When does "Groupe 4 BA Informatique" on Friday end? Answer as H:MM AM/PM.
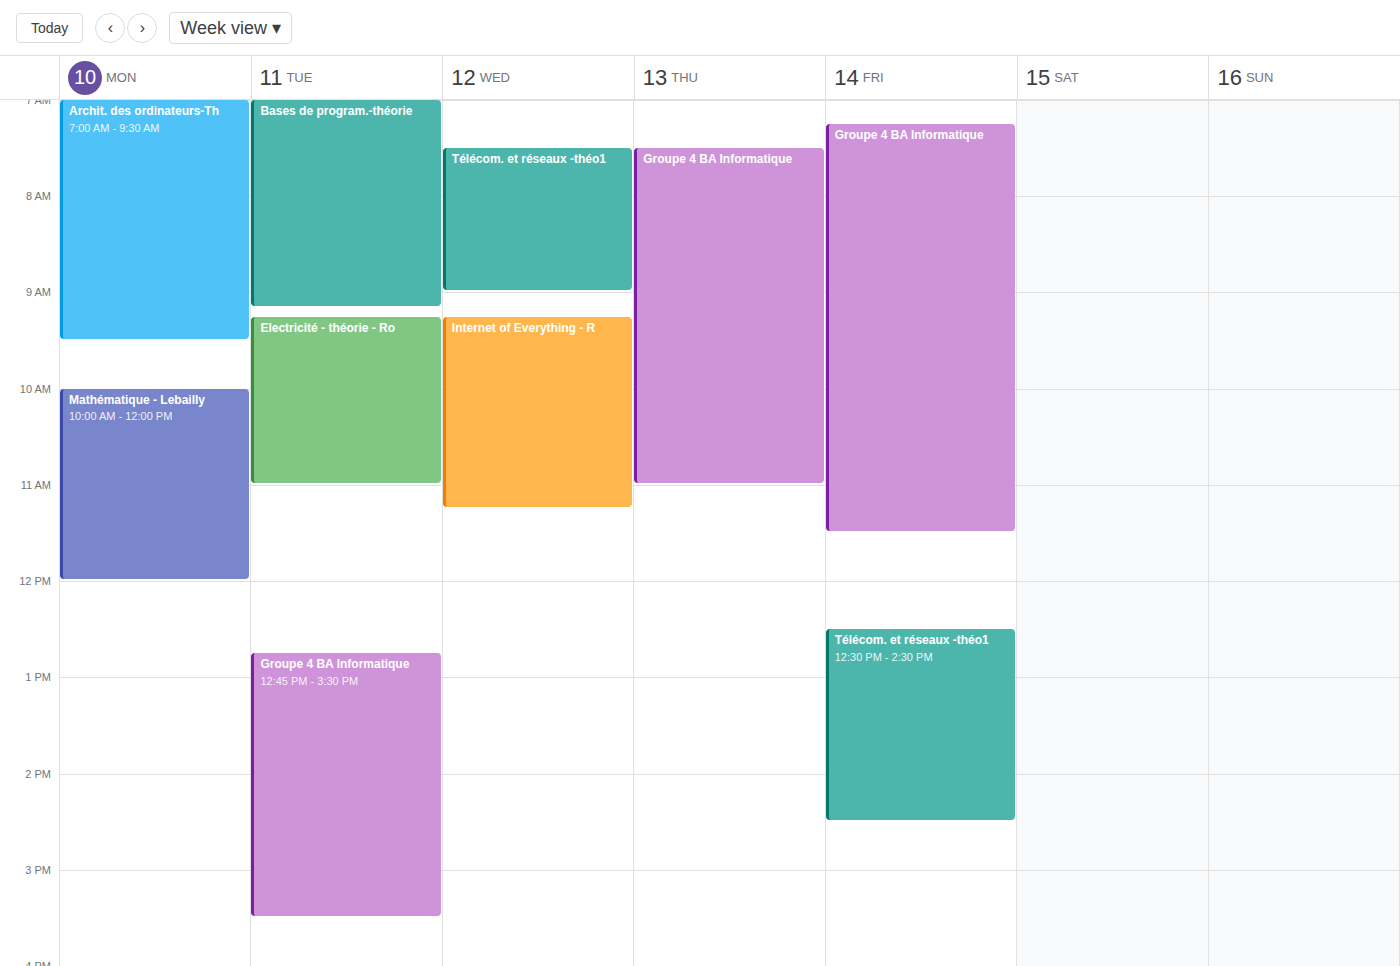
11:30 AM